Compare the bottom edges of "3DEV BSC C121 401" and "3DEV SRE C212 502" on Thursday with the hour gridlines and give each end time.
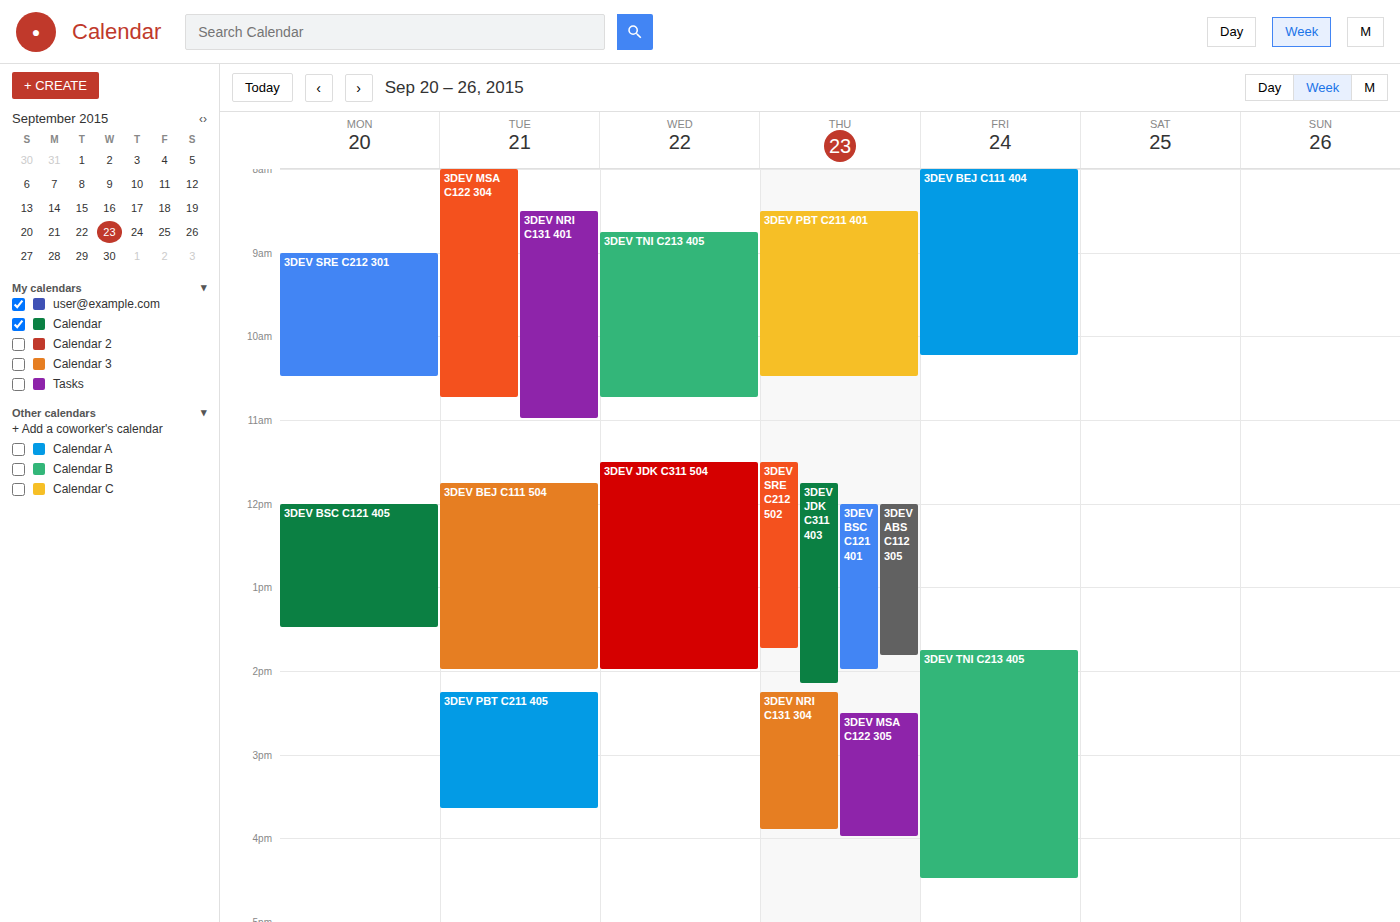
"3DEV BSC C121 401": 2:00 PM, exactly on the 2 PM line. "3DEV SRE C212 502": 1:45 PM, neither: three quarters of the way from the 1 PM line to the 2 PM line.